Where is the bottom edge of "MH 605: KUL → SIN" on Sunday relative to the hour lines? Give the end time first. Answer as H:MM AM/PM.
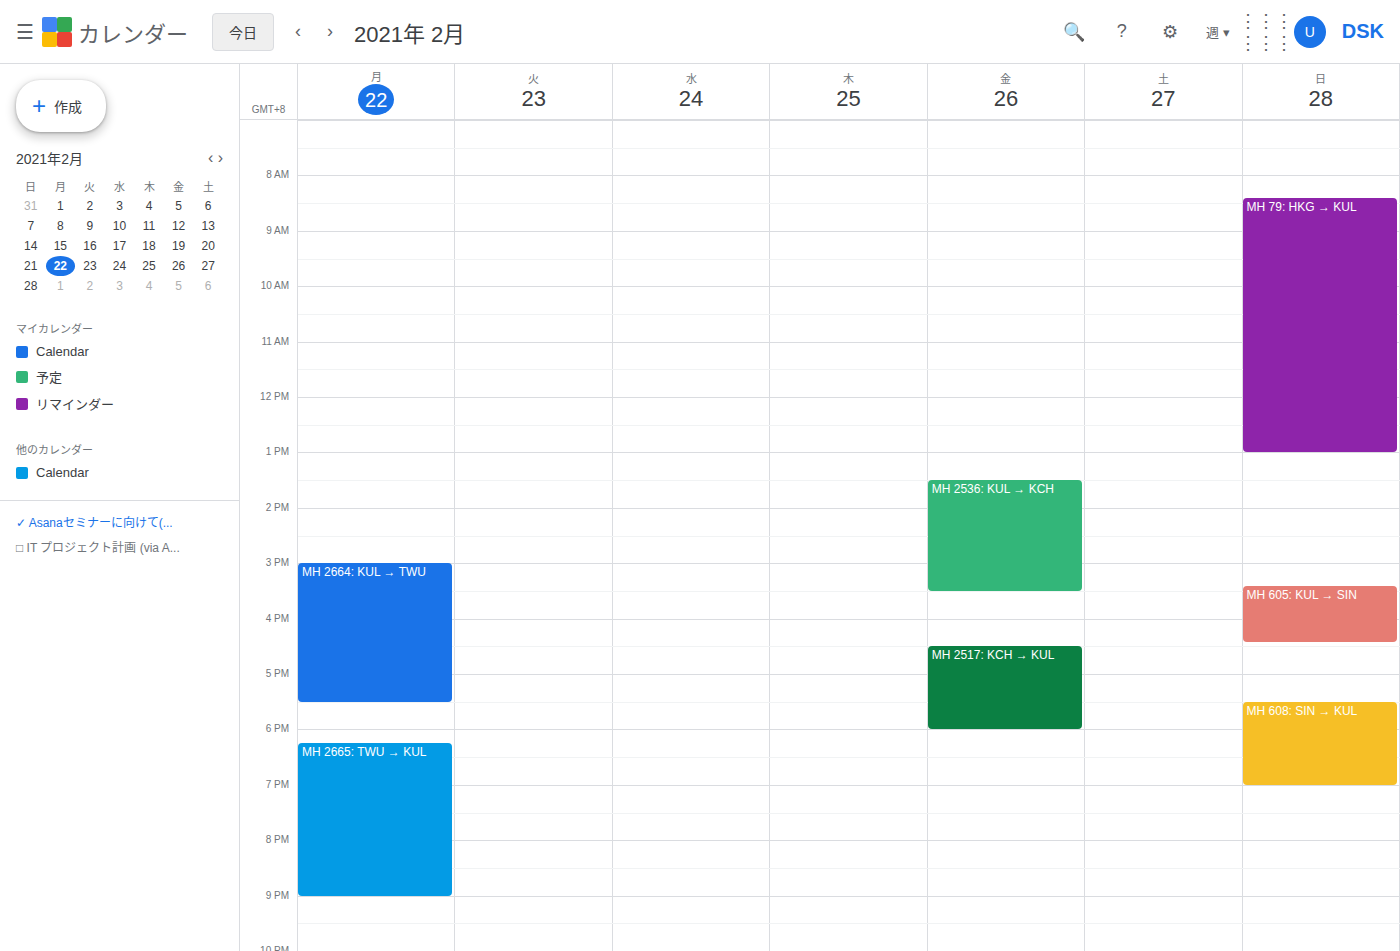
4:25 PM -- neither: 25 minutes below the 4 PM line and 35 minutes above the 5 PM line.